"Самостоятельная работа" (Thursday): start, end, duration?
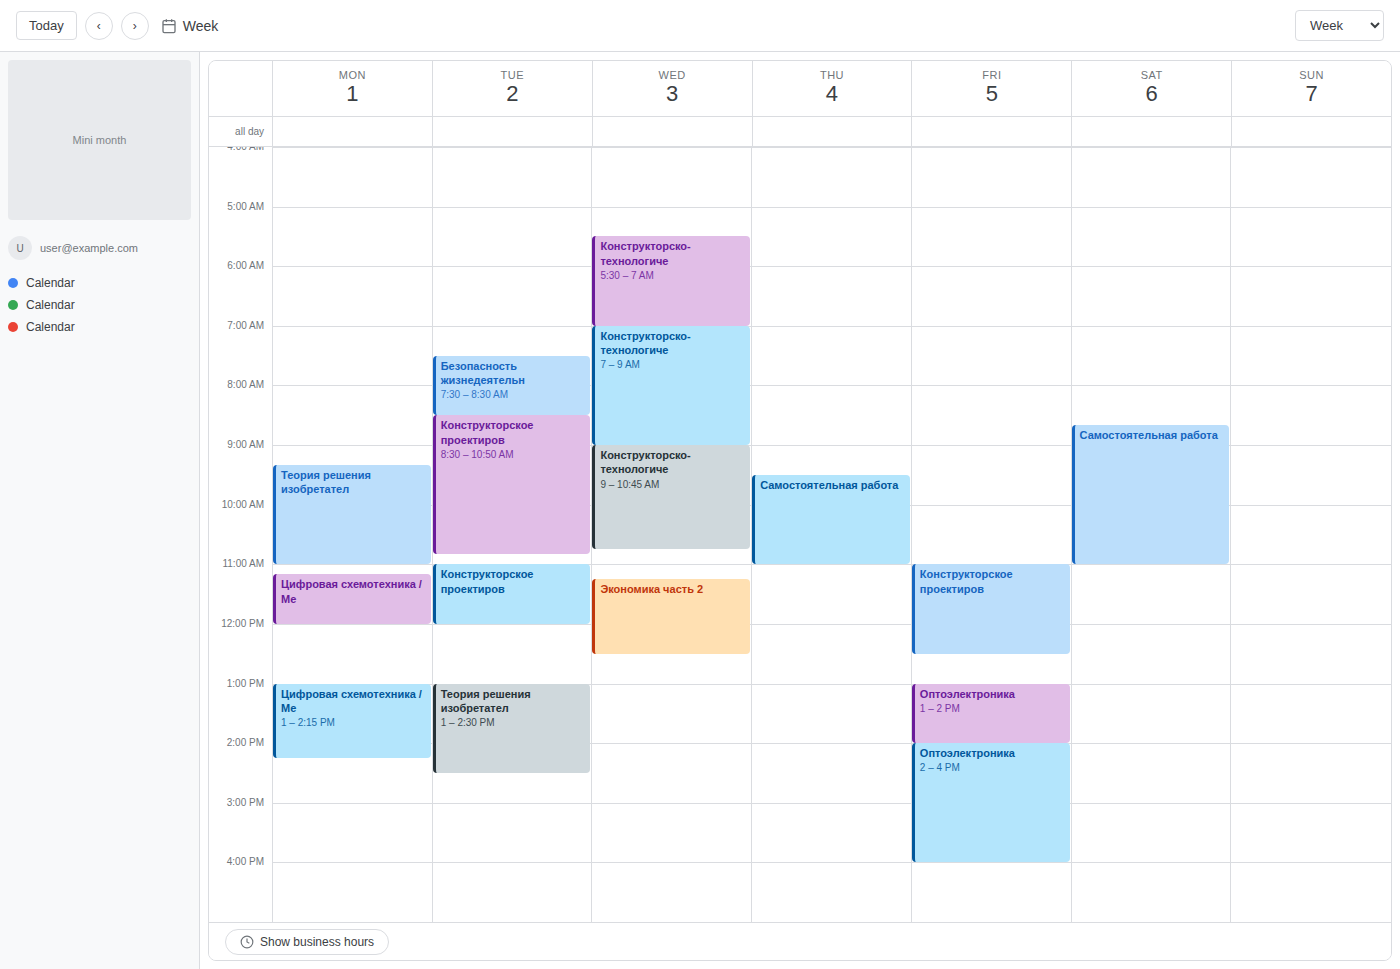
9:30 AM to 11:00 AM, 1 hour 30 minutes